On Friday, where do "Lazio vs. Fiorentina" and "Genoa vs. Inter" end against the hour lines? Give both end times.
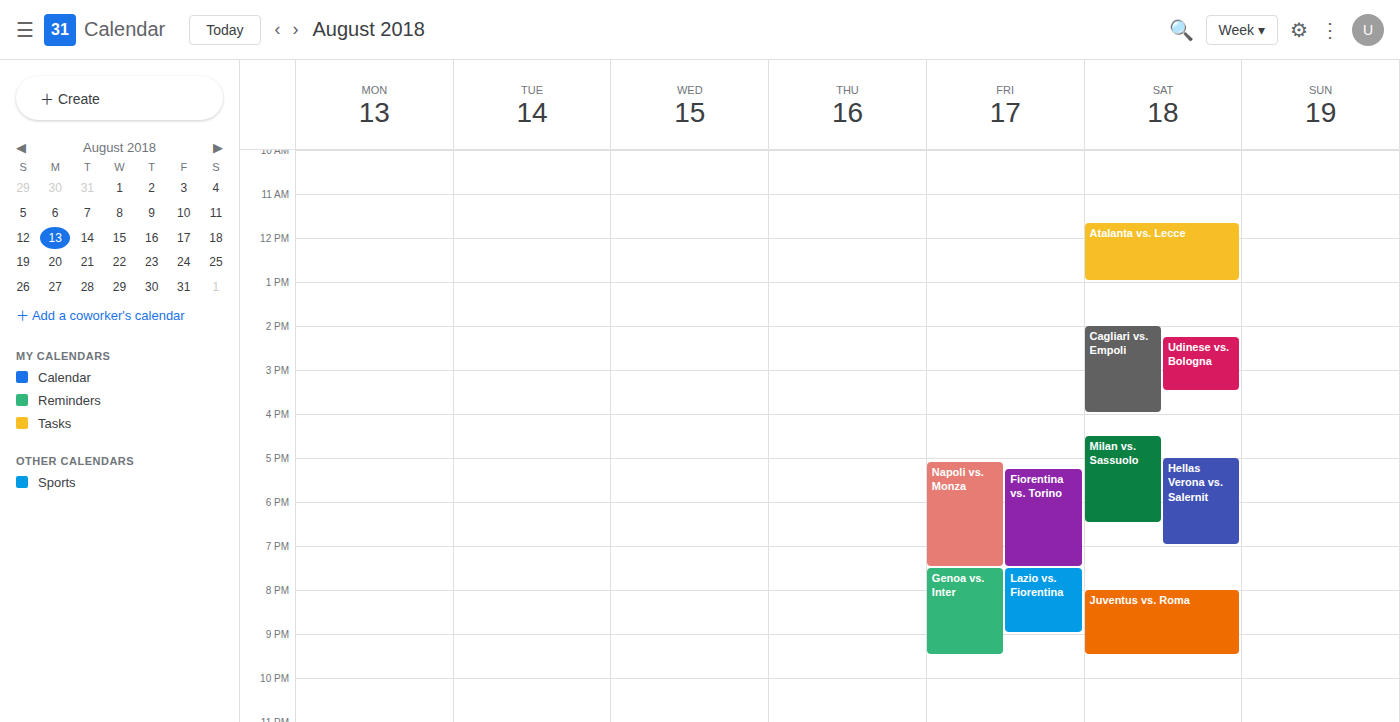
"Lazio vs. Fiorentina": 9:00 PM, exactly on the 9 PM line. "Genoa vs. Inter": 9:30 PM, halfway between the 9 PM and 10 PM lines.